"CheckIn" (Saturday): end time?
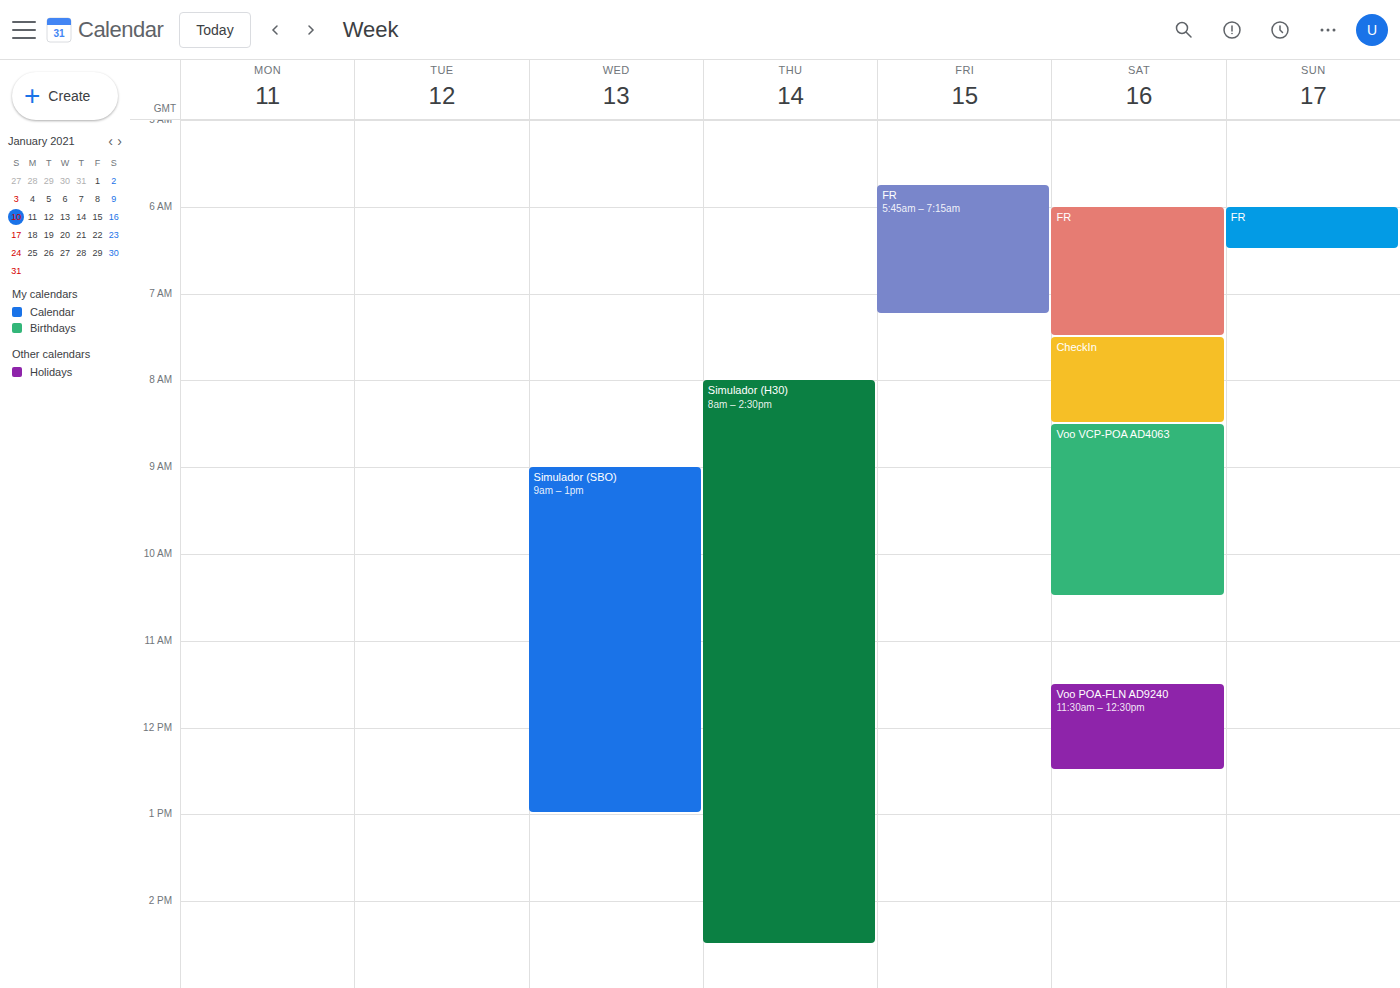
8:30 AM